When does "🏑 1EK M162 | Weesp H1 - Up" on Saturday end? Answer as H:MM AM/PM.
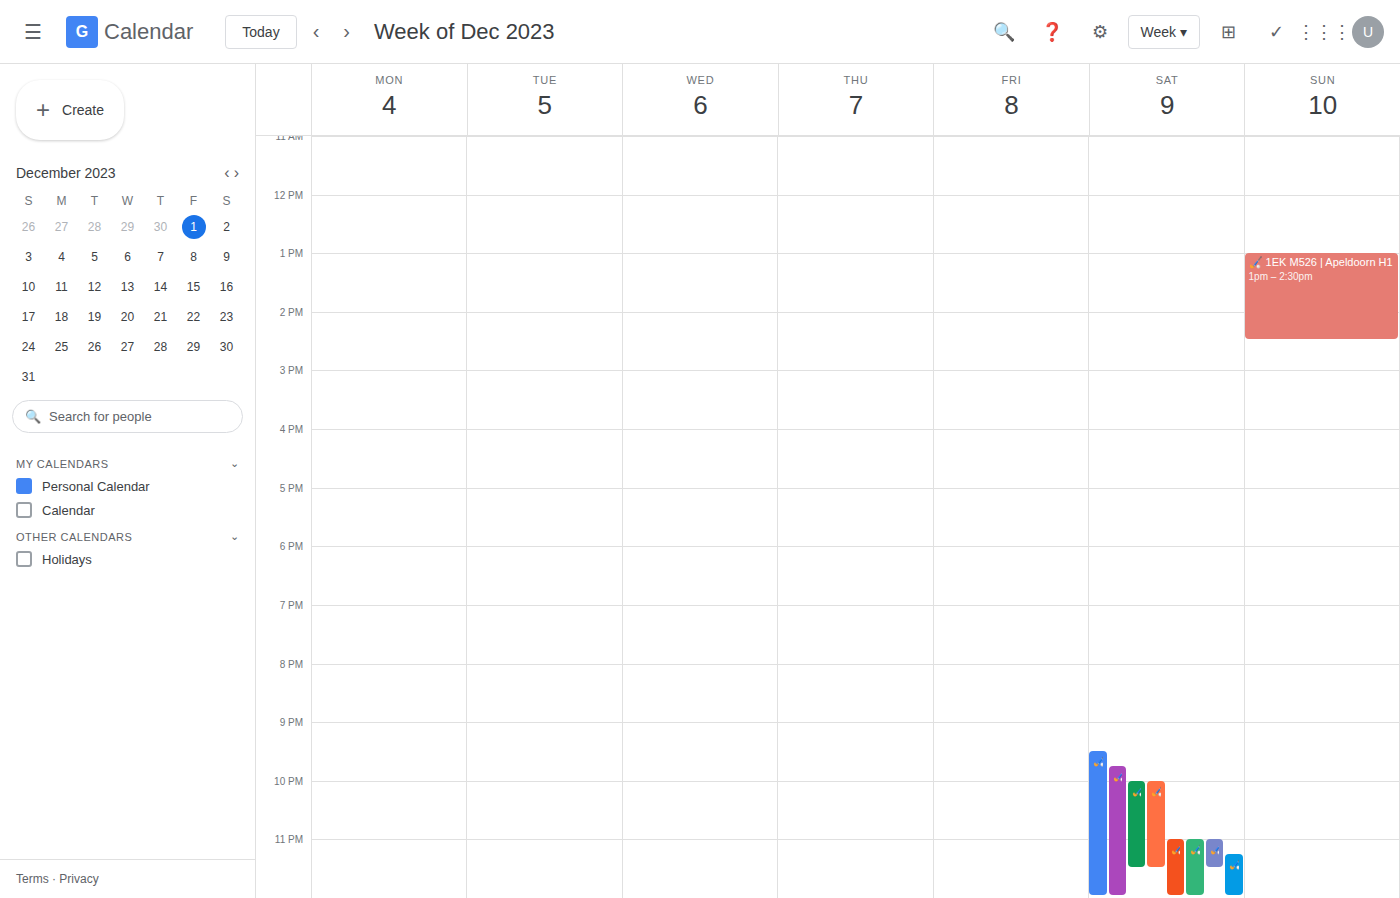
11:30 PM